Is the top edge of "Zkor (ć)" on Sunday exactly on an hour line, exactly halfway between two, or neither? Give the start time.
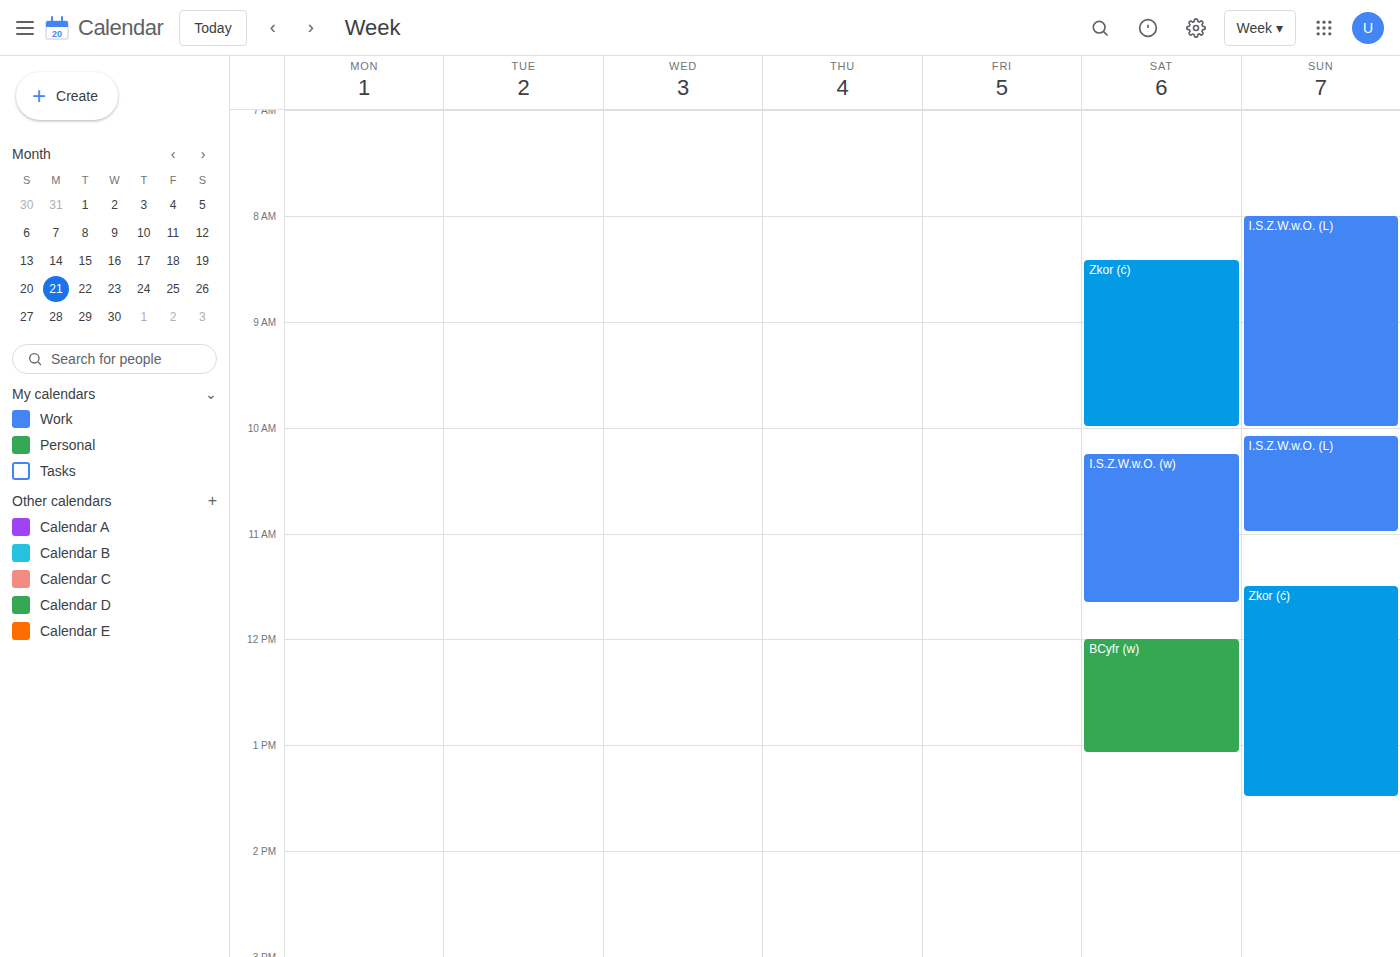
11:30 AM -- halfway between the 11 AM and 12 PM lines.